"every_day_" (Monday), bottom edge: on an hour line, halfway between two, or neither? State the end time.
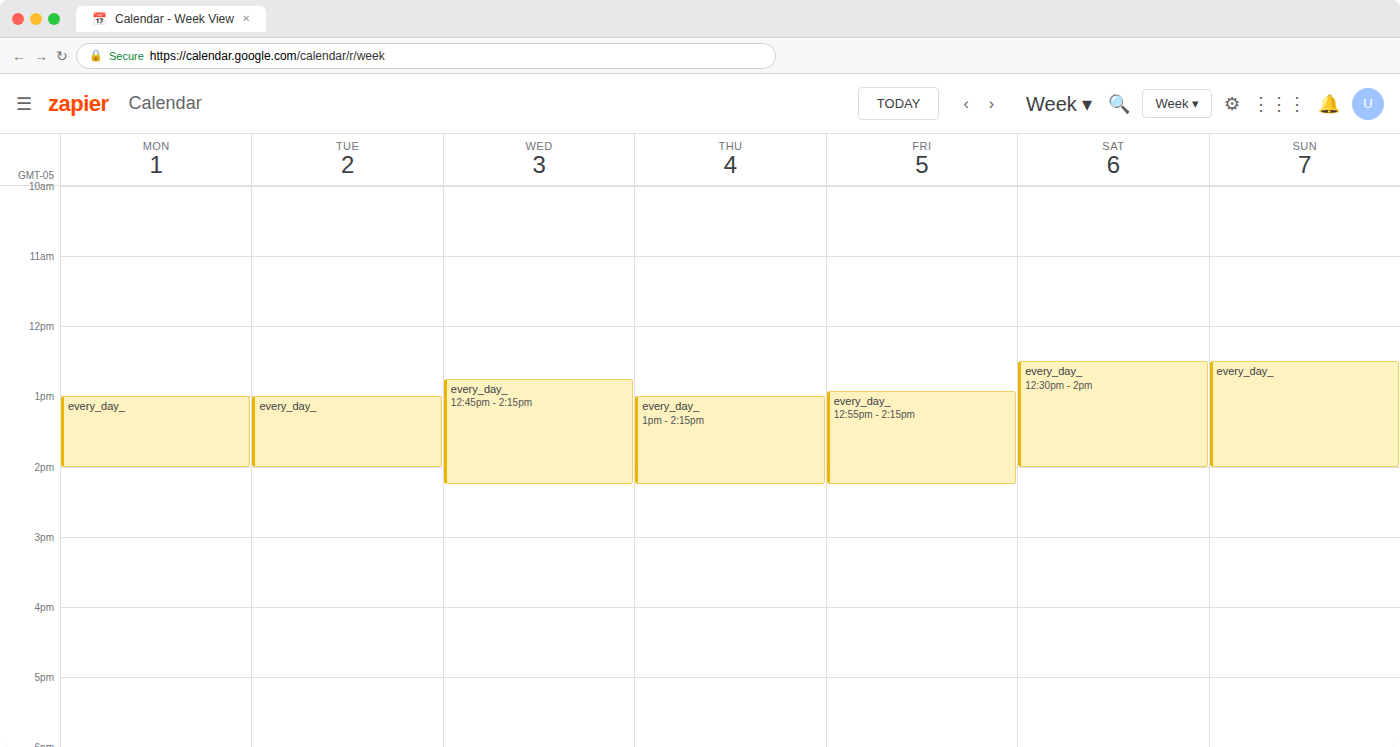
14:00 -- exactly on the 14:00 line.